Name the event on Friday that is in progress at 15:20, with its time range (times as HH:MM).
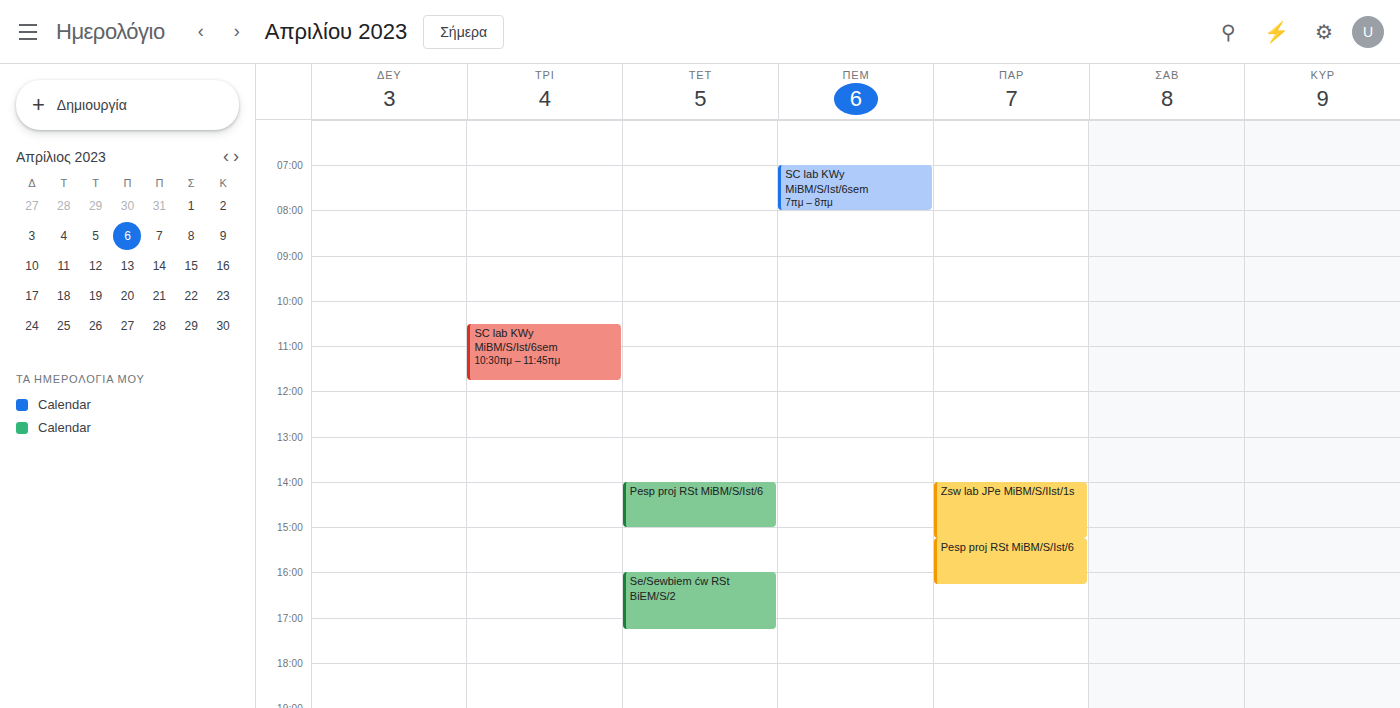
"Pesp proj RSt MiBM/S/Ist/6", 15:15 to 16:15